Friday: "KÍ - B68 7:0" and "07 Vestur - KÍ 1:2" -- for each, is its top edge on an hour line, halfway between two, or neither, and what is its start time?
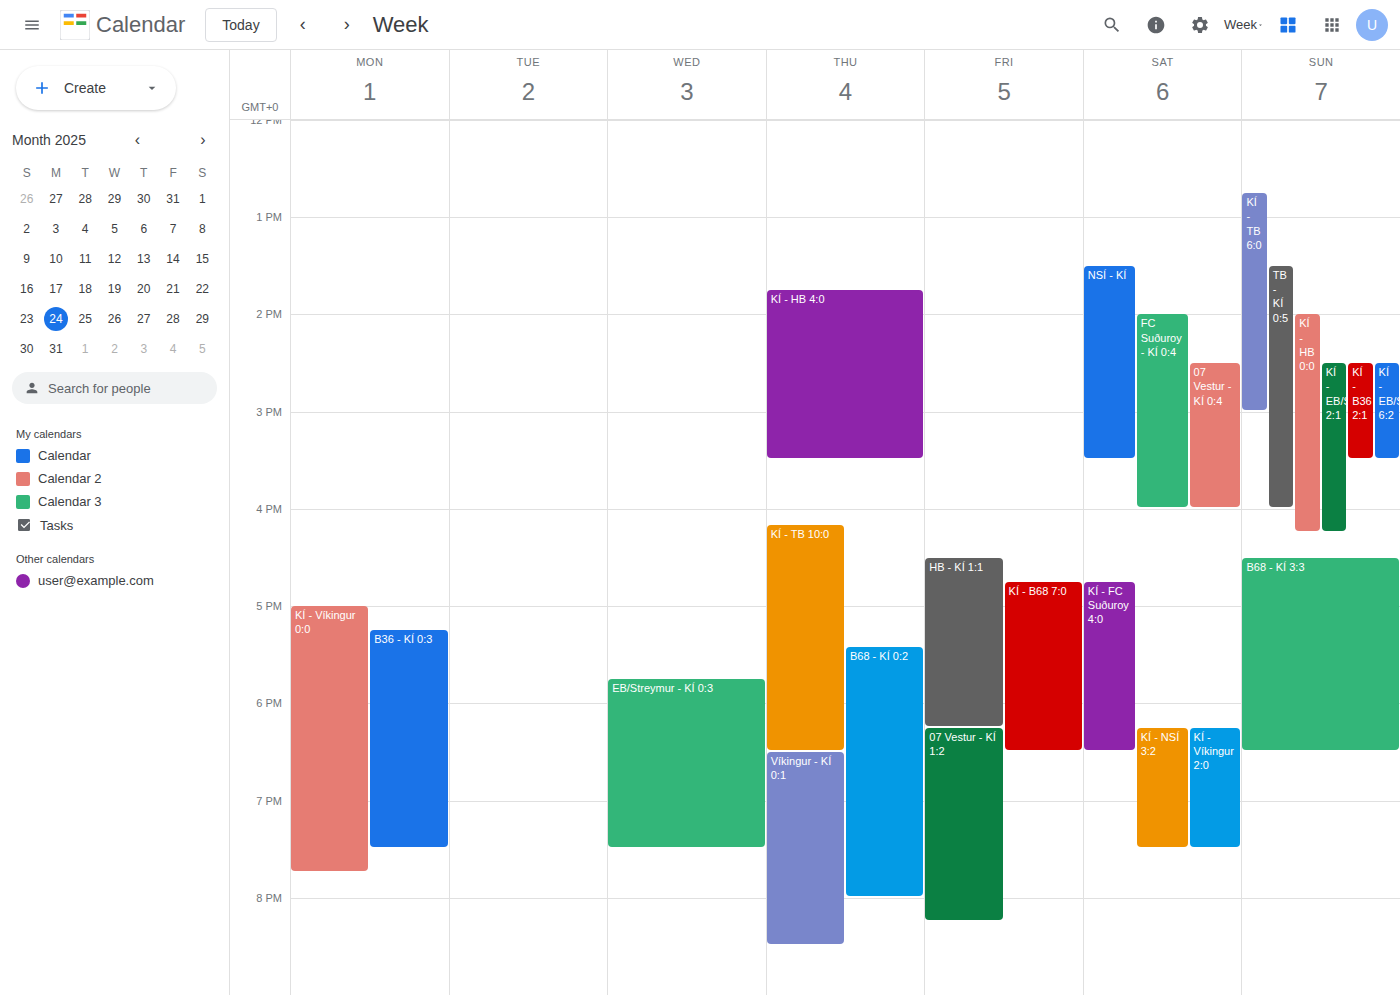
"KÍ - B68 7:0": 4:45 PM, neither: three quarters of the way from the 4 PM line to the 5 PM line. "07 Vestur - KÍ 1:2": 6:15 PM, neither: a quarter of the way from the 6 PM line to the 7 PM line.